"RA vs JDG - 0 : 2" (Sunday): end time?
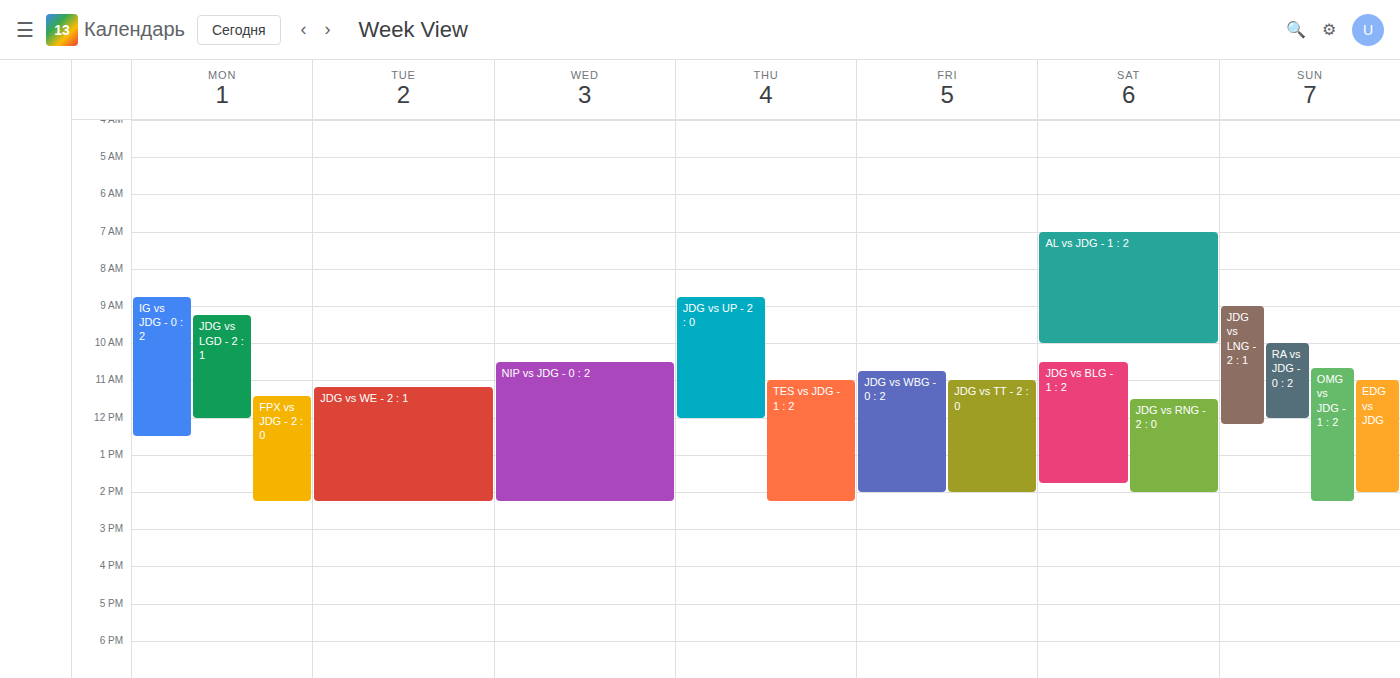
12:00